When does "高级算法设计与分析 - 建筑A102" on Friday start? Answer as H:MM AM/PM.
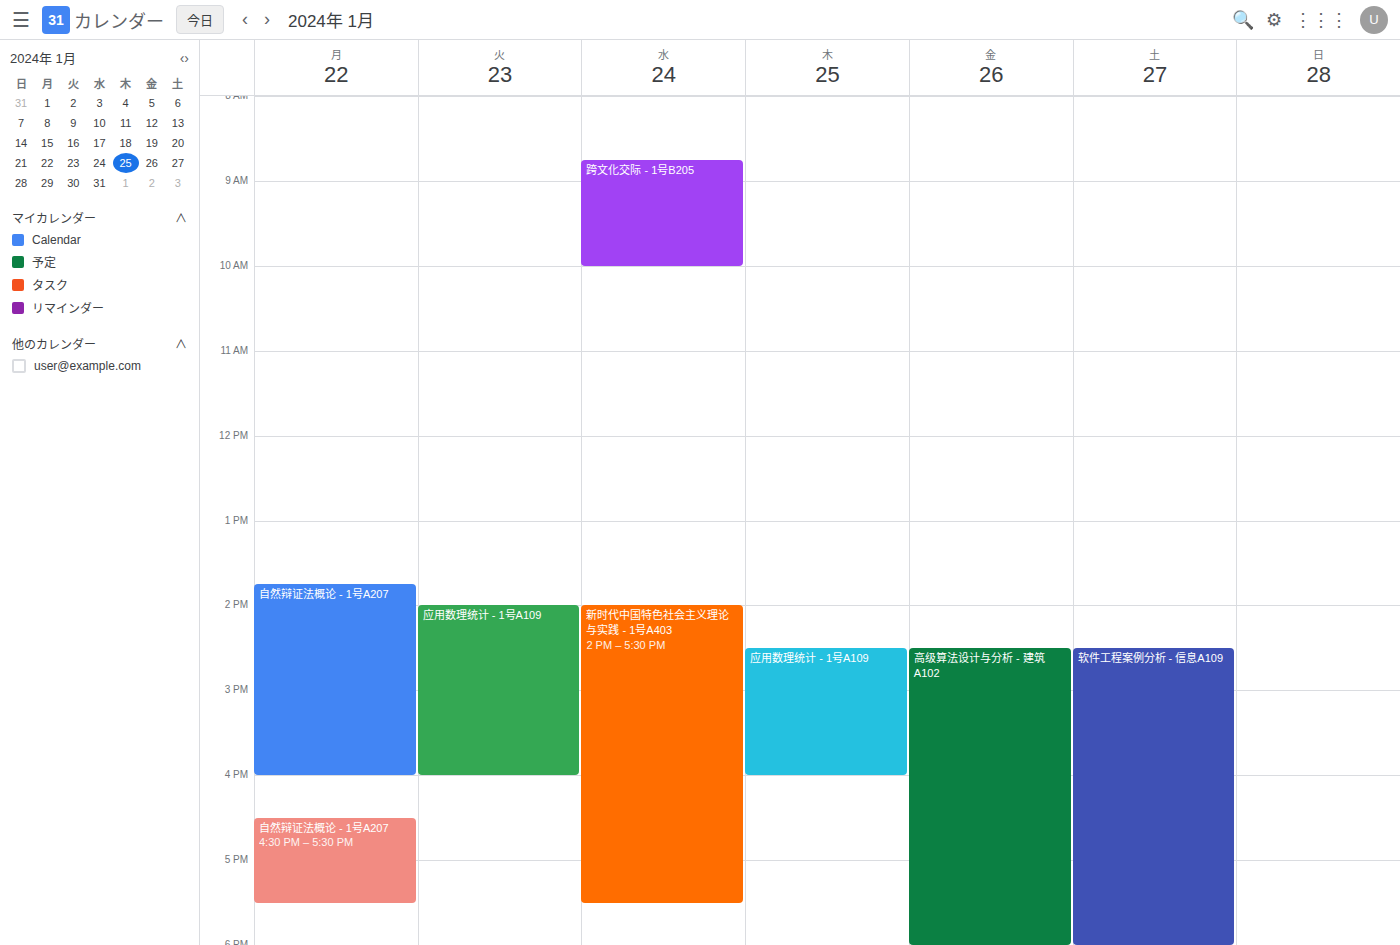
2:30 PM